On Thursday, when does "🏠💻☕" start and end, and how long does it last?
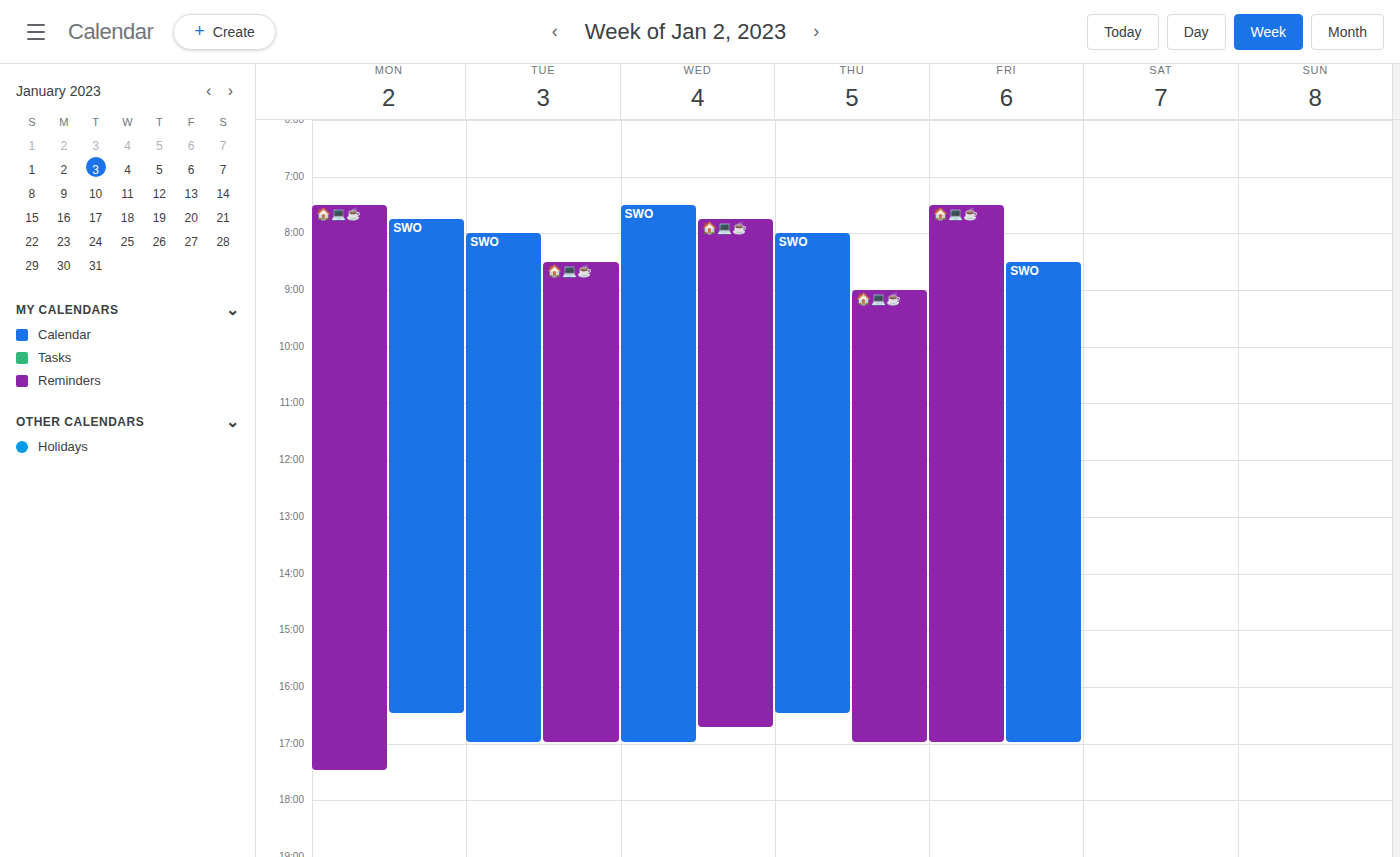
9:00 AM to 5:00 PM, 8 hours